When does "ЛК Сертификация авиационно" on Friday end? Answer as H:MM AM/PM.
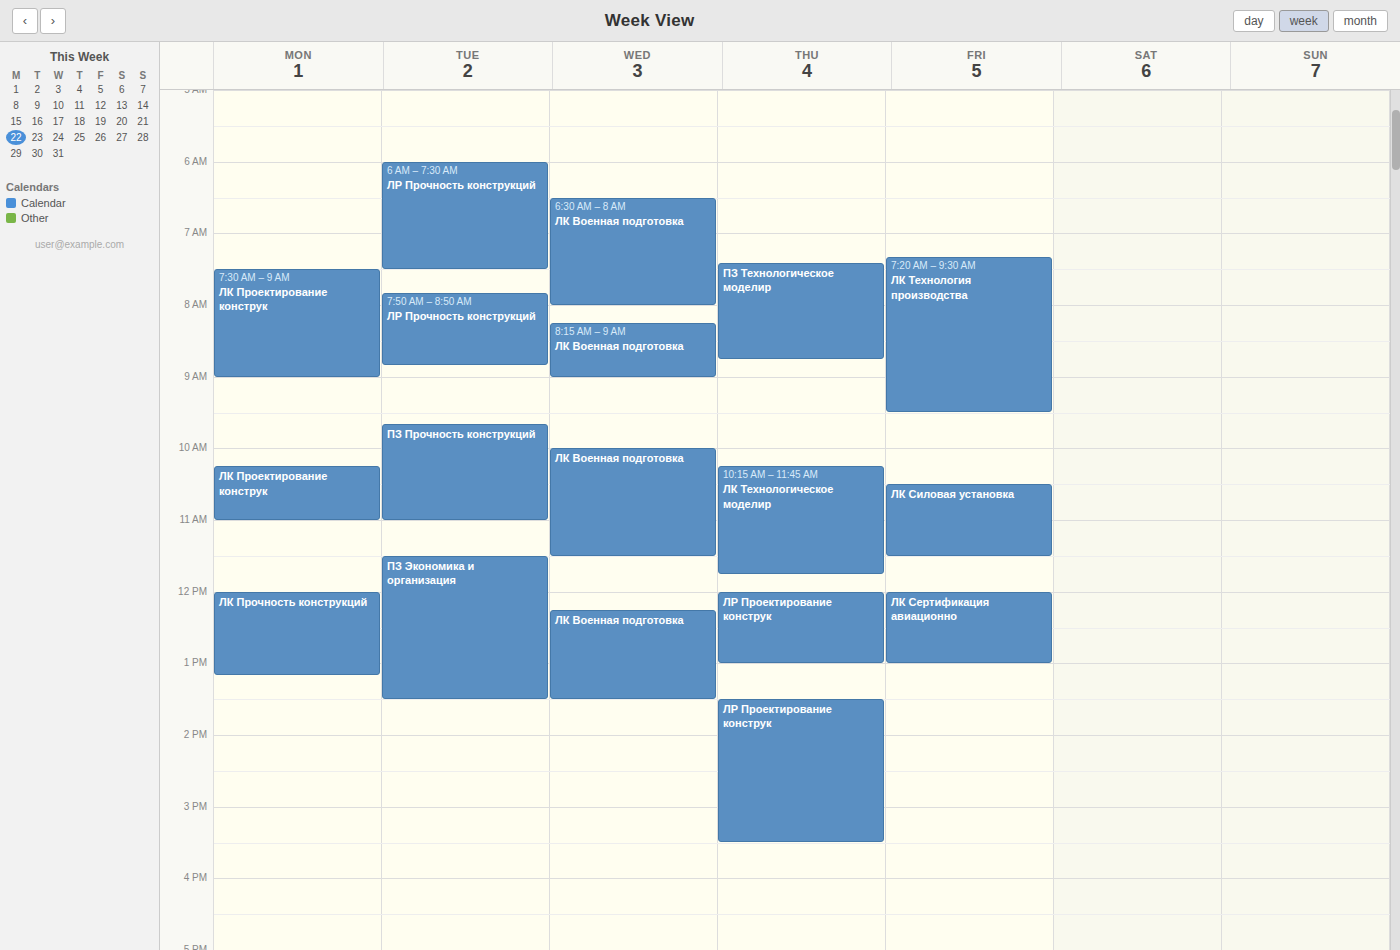
1:00 PM